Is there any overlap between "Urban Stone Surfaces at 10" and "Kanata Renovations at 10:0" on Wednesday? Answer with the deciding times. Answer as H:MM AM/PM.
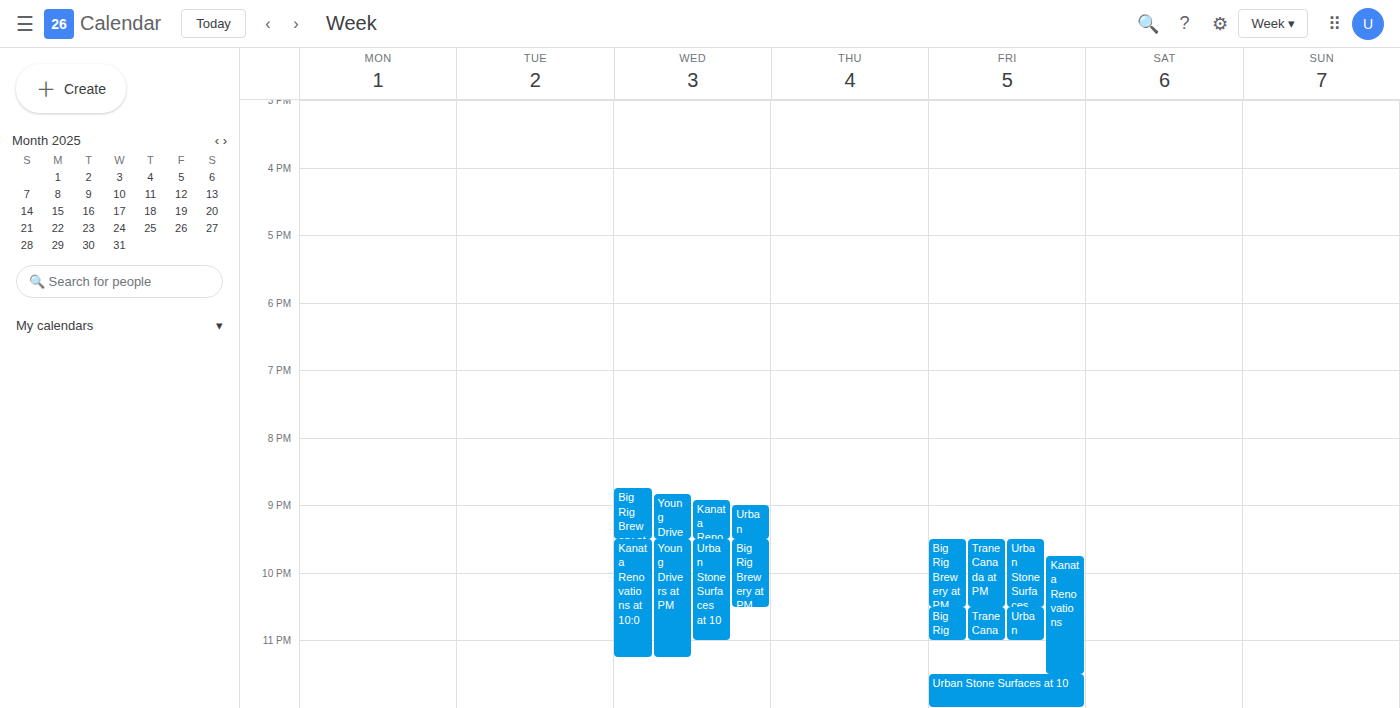
"Kanata Renovations at 10:0" starts at 9:30 PM, before "Urban Stone Surfaces at 10" ends at 11:00 PM -- they overlap.